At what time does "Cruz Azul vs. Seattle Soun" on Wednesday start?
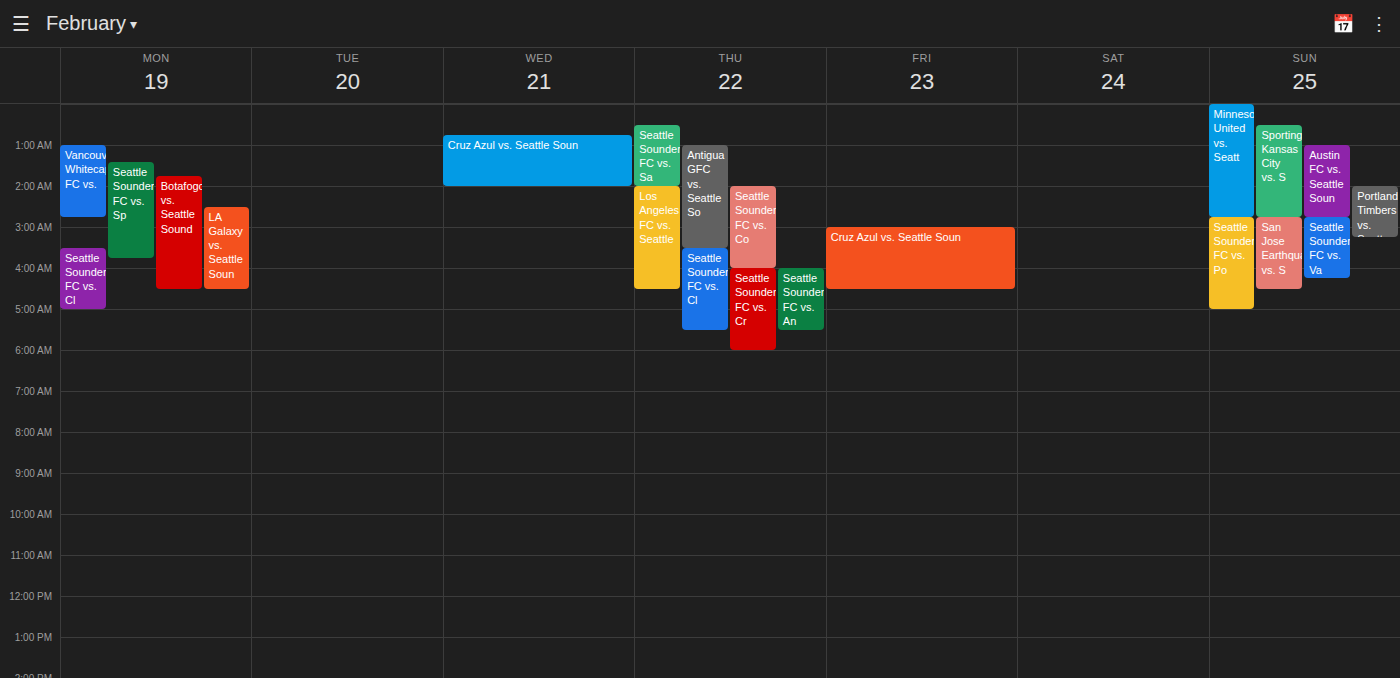
00:45